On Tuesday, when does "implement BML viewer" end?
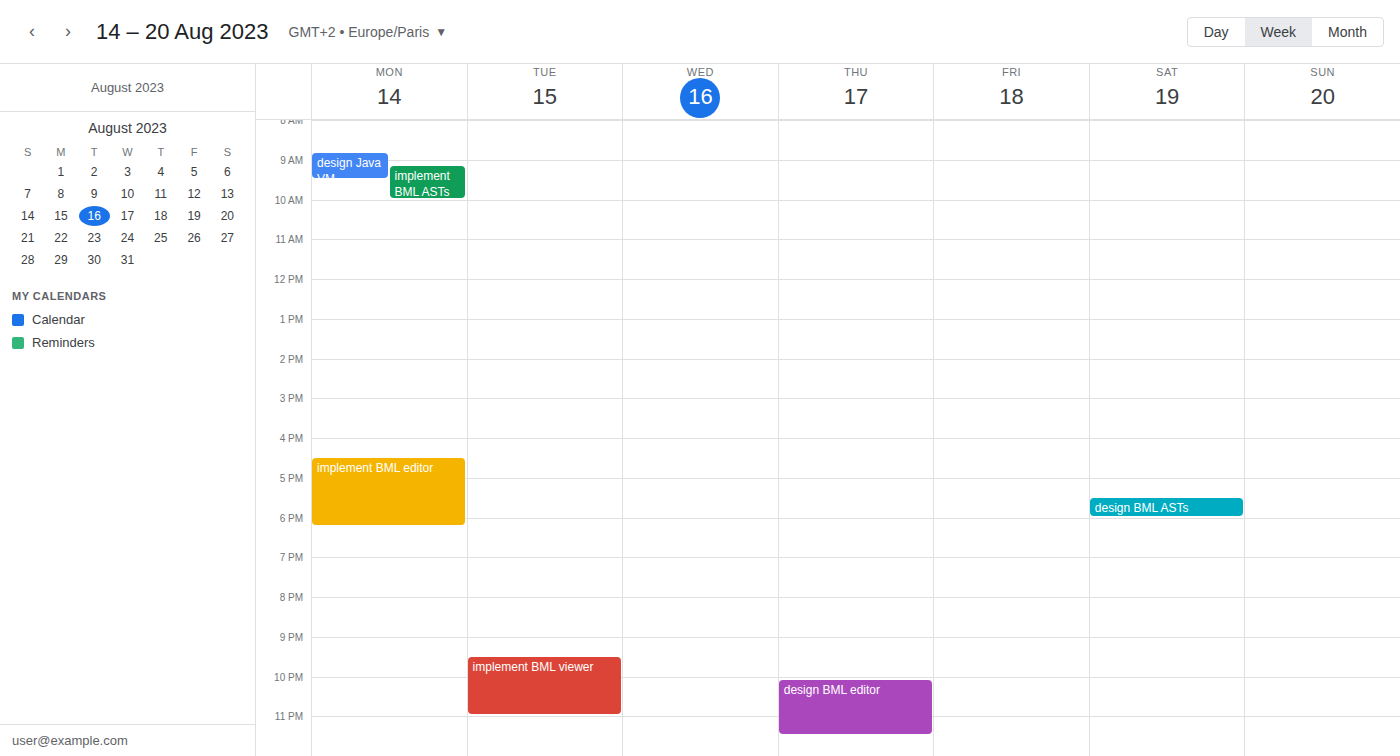
11:00 PM